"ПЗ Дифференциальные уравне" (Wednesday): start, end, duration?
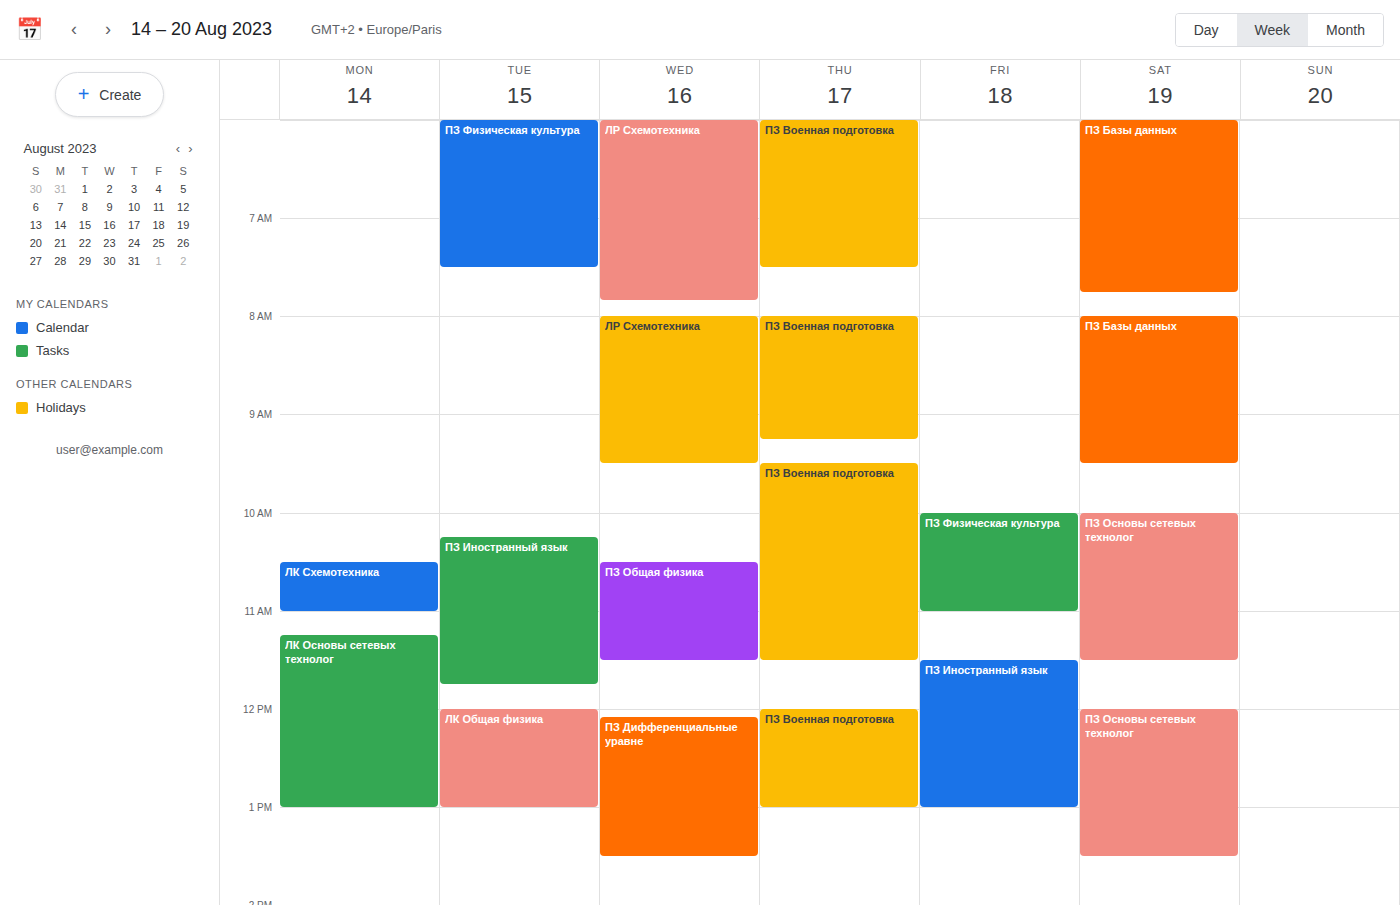
12:05 PM to 1:30 PM, 1 hour 25 minutes